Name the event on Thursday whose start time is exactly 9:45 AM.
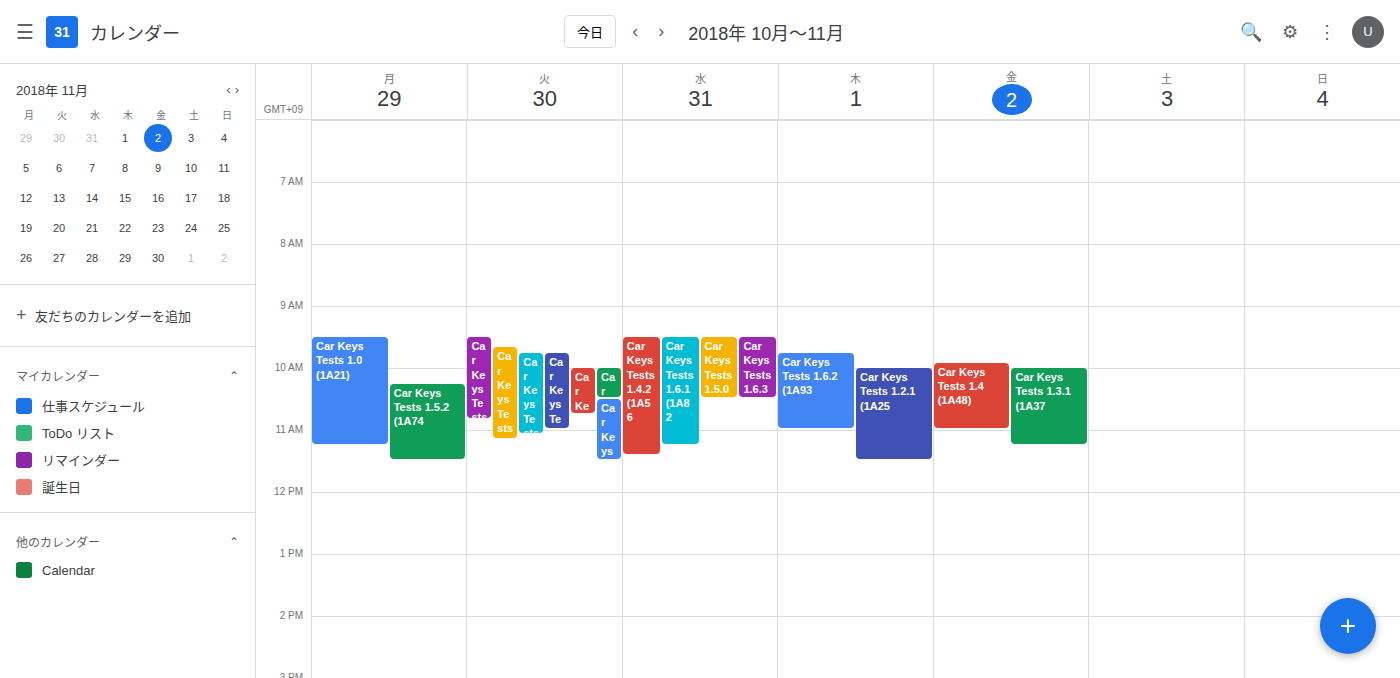
"Car Keys Tests 1.6.2 (1A93"